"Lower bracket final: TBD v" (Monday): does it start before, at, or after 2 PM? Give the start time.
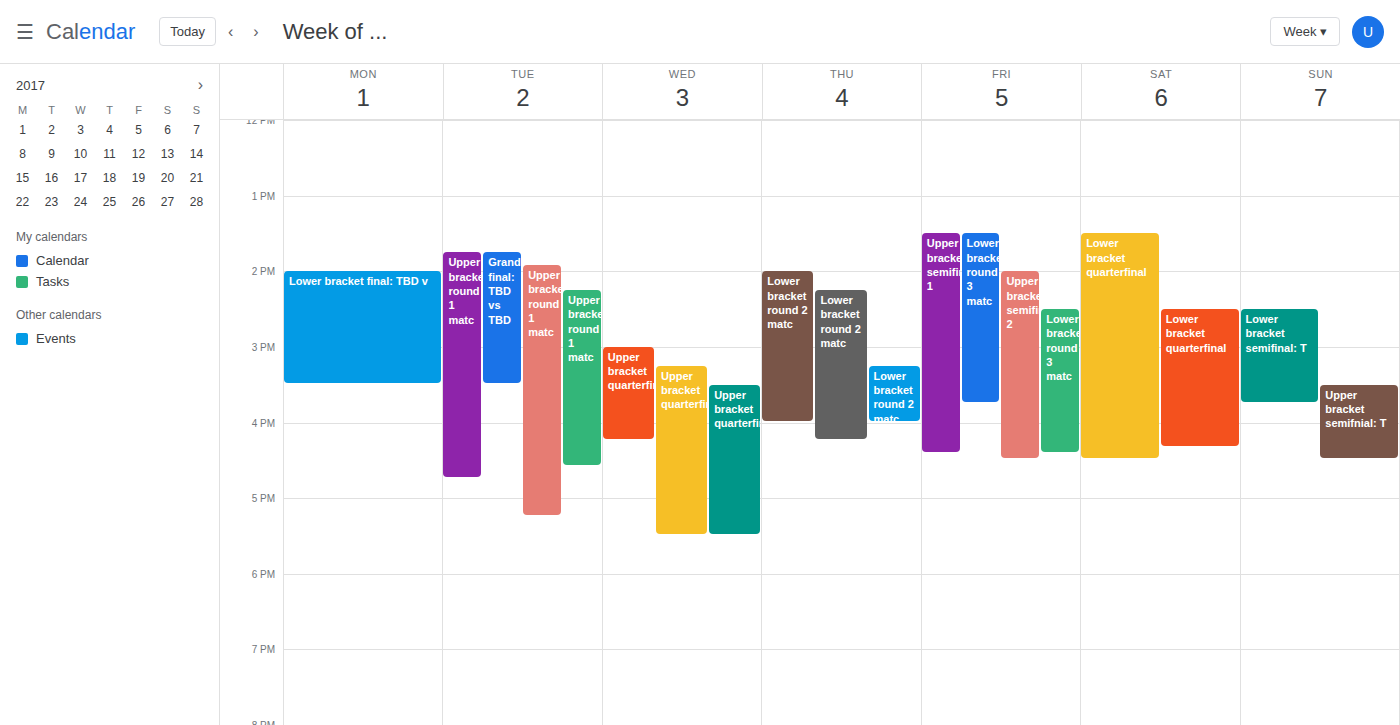
2:00 PM -- exactly at 2 PM, on the 2 PM line.